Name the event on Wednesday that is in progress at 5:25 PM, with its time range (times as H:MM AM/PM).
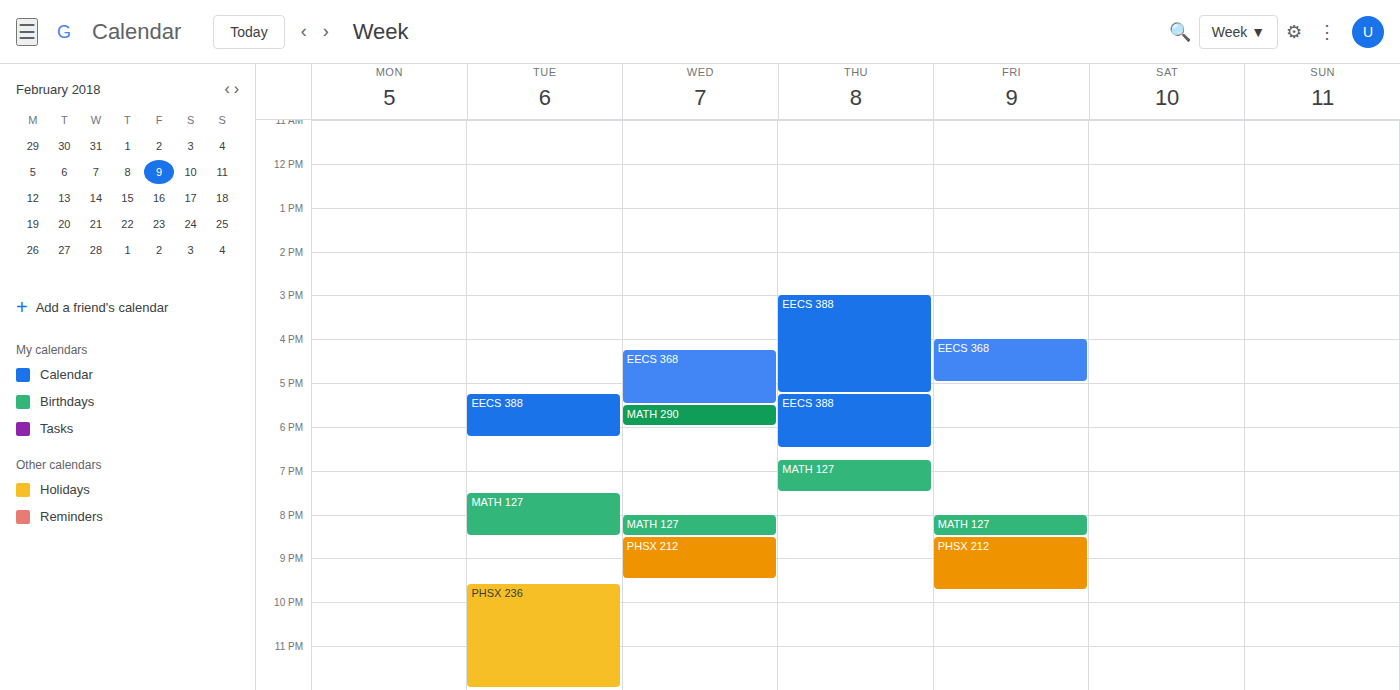
"EECS 368", 4:15 PM to 5:30 PM